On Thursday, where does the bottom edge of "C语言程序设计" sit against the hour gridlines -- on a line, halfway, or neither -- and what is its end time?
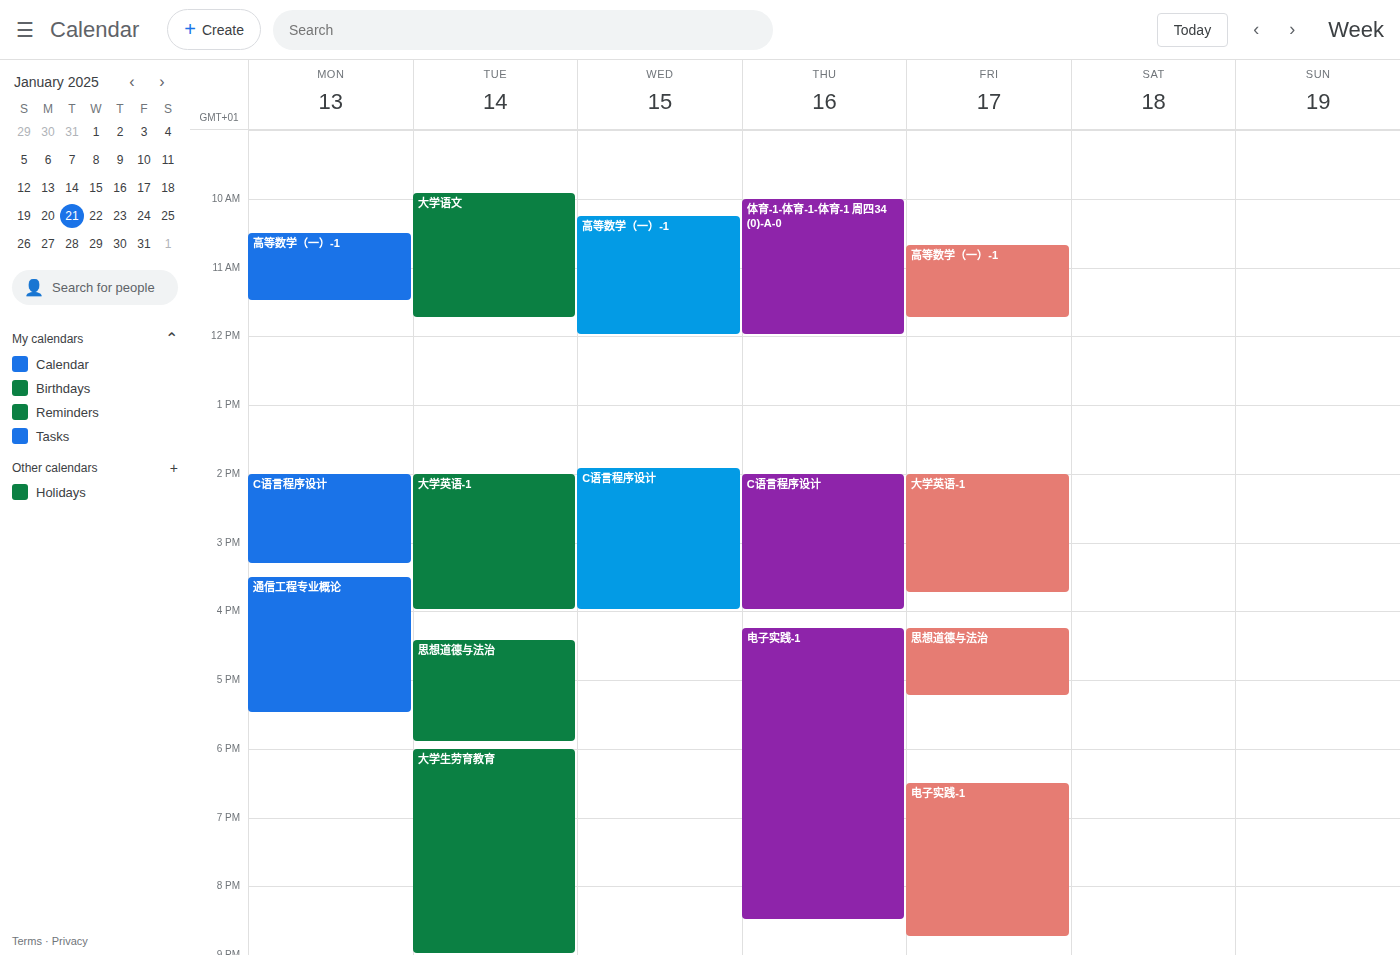
4:00 PM -- exactly on the 4 PM line.